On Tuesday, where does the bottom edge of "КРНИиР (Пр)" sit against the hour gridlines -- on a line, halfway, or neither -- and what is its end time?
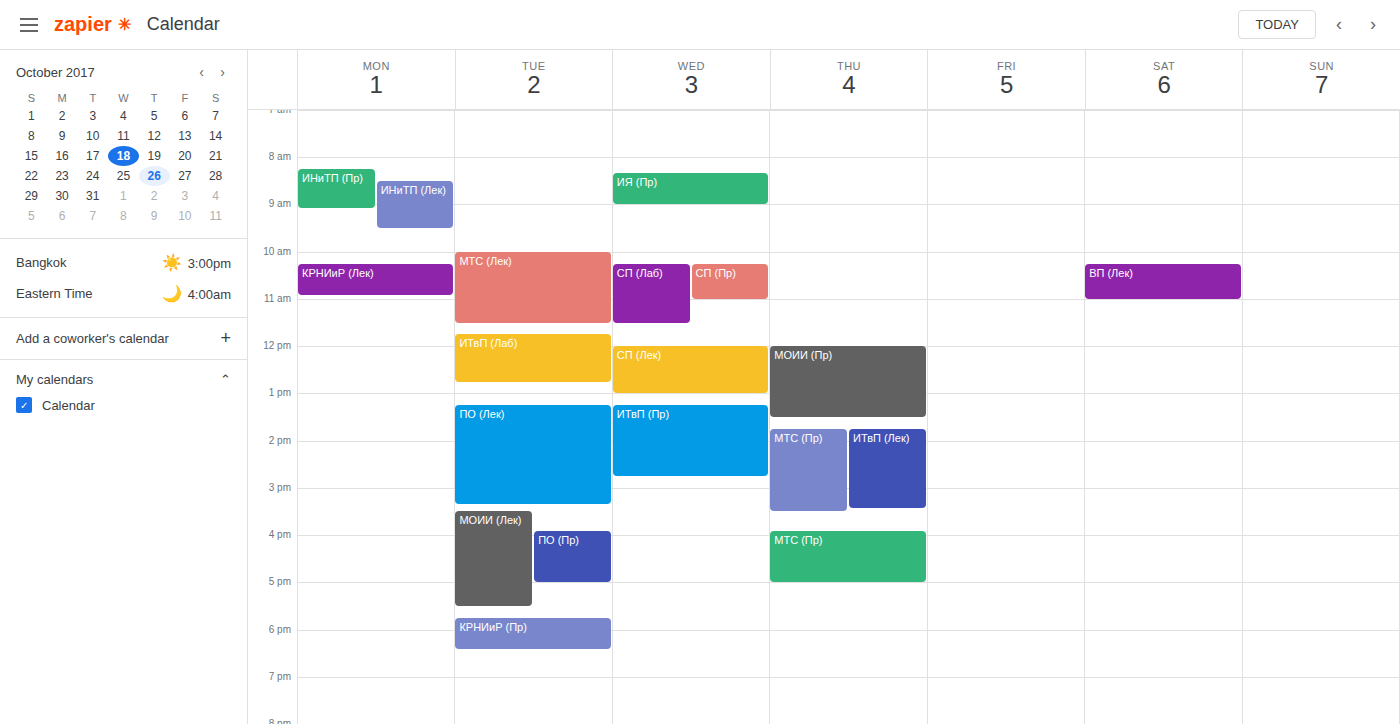
6:25 PM -- neither: 25 minutes below the 6 PM line and 35 minutes above the 7 PM line.